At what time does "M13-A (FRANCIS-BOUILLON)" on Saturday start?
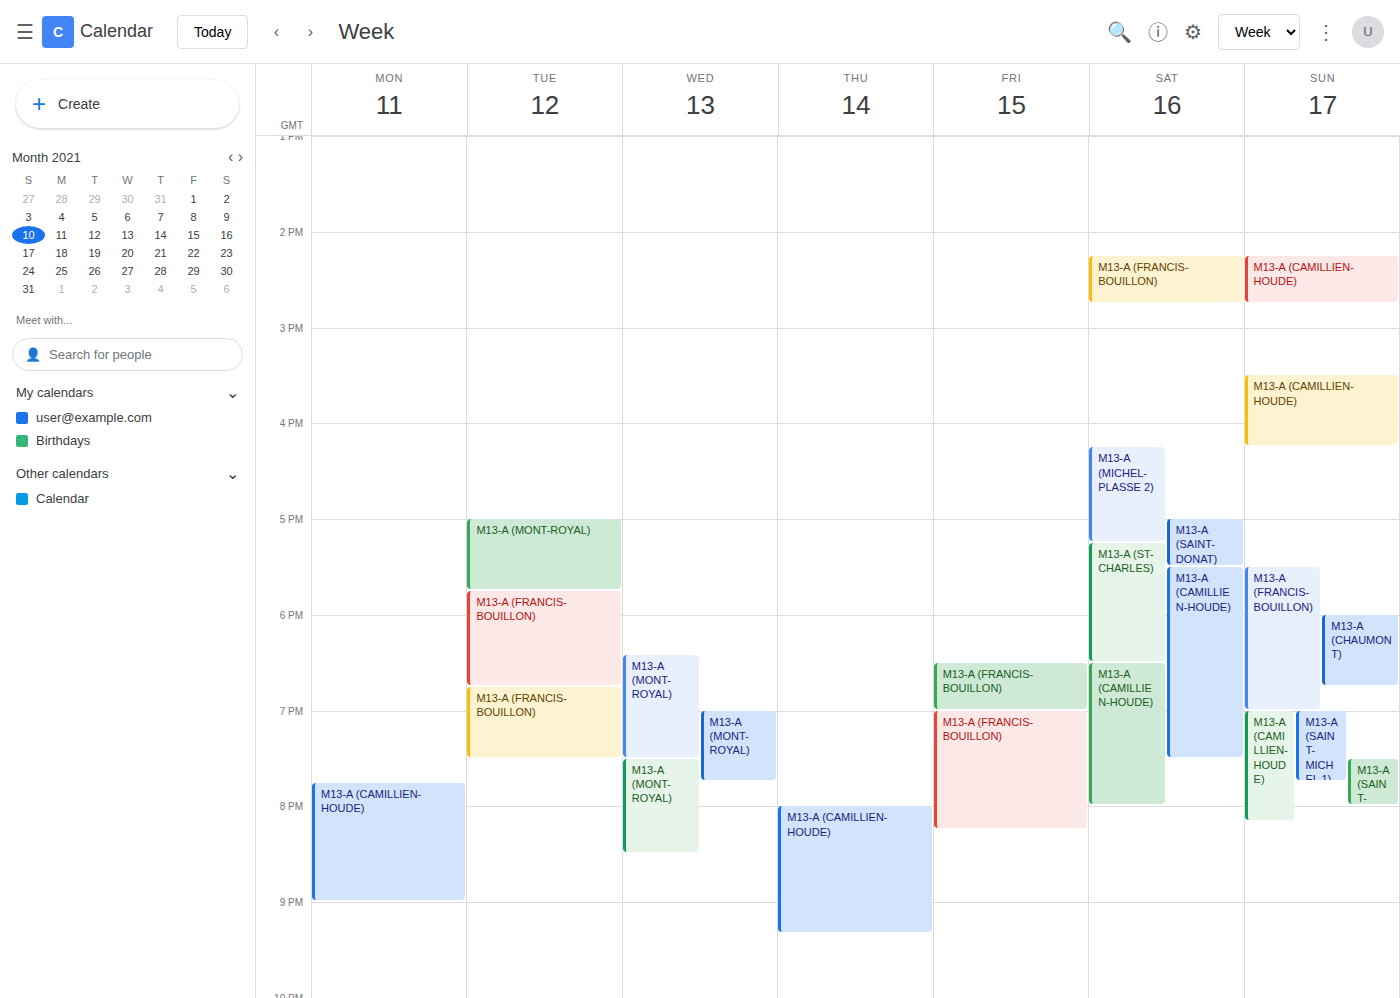
2:15 PM